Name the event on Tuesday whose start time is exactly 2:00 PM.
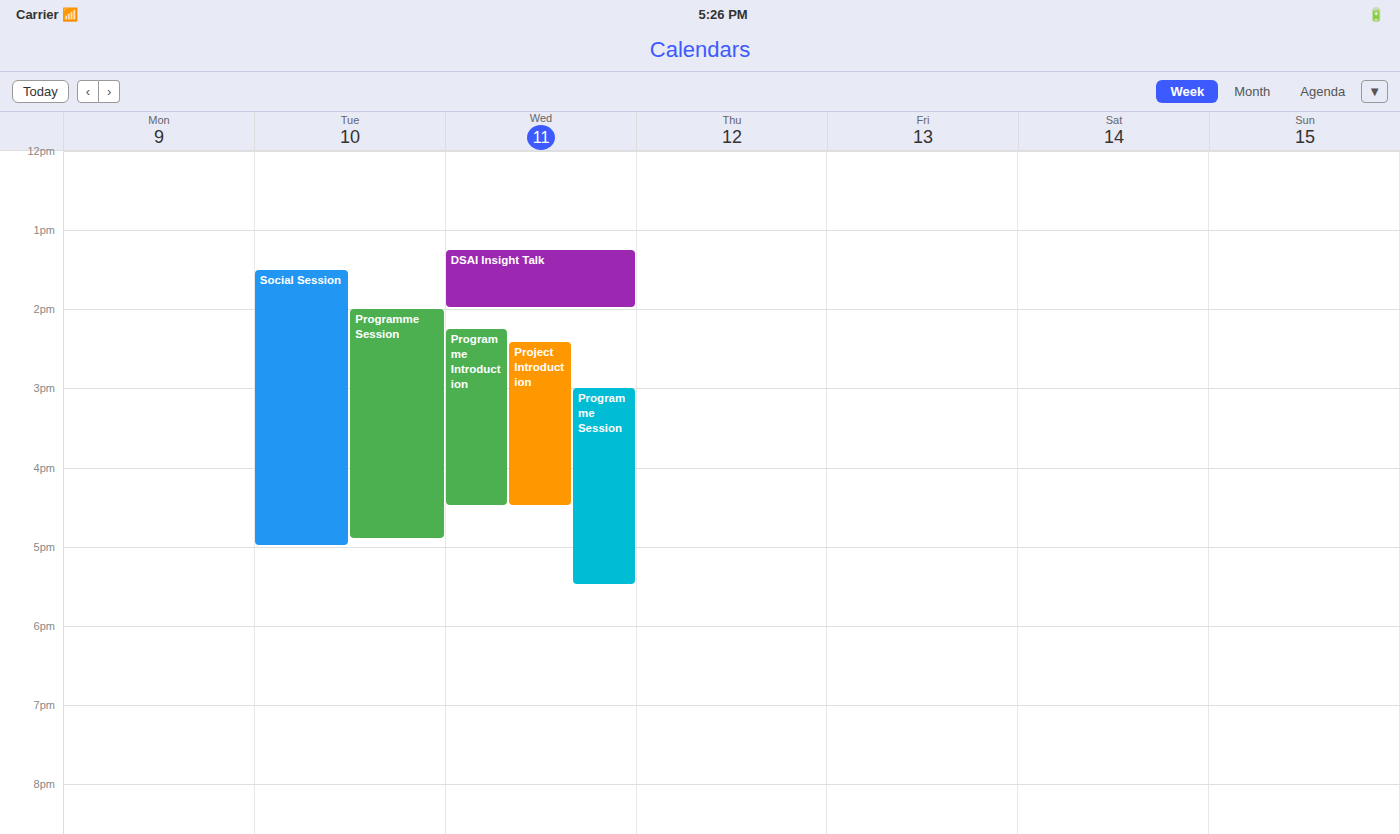
"Programme Session"